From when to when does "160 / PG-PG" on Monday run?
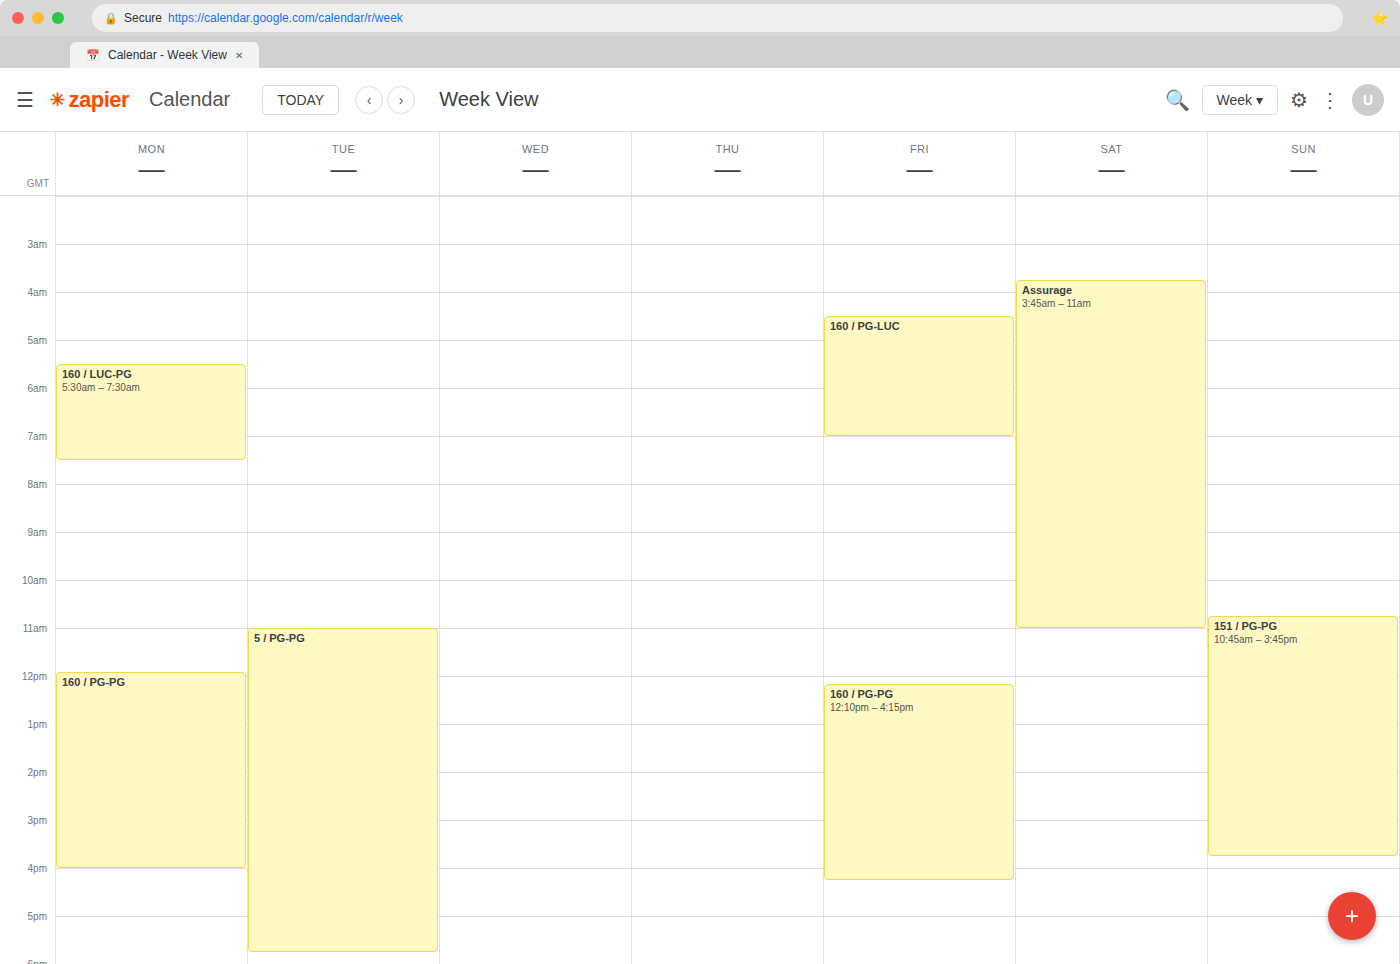
11:55 to 16:00